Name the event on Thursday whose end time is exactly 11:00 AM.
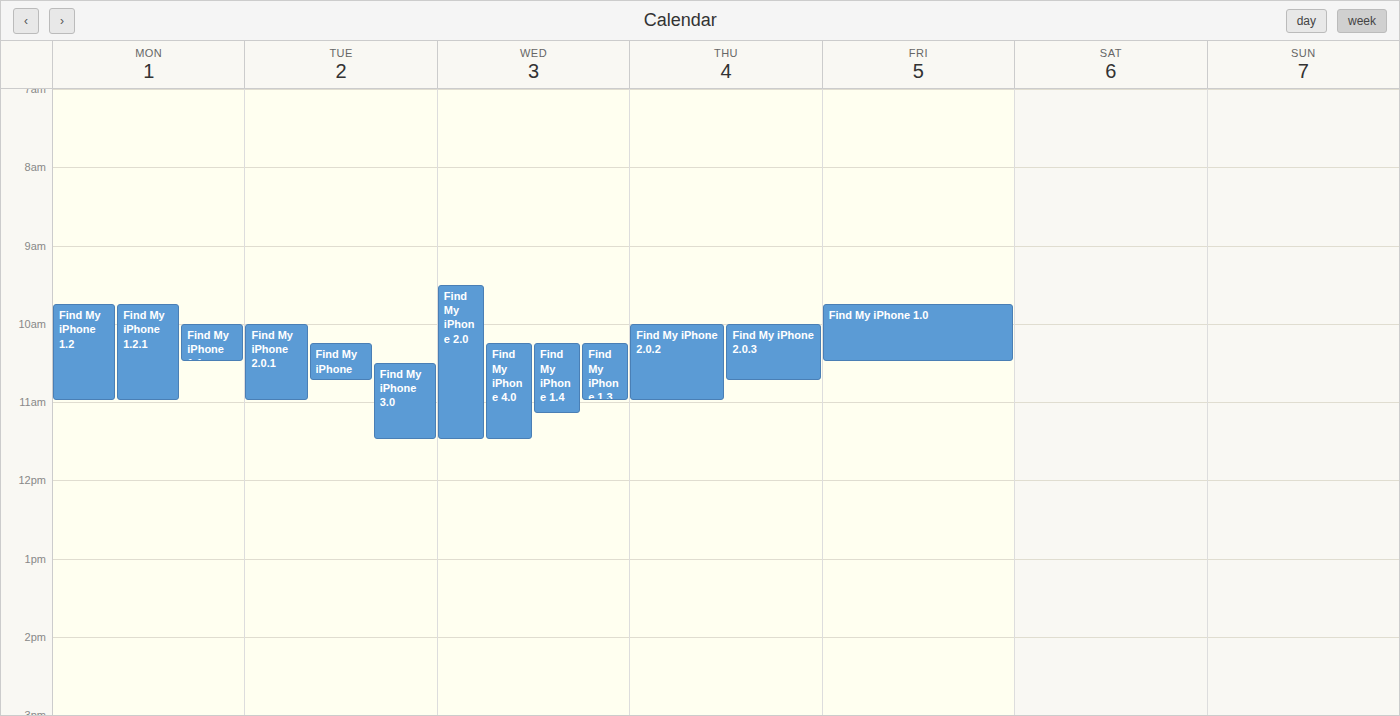
"Find My iPhone 2.0.2"